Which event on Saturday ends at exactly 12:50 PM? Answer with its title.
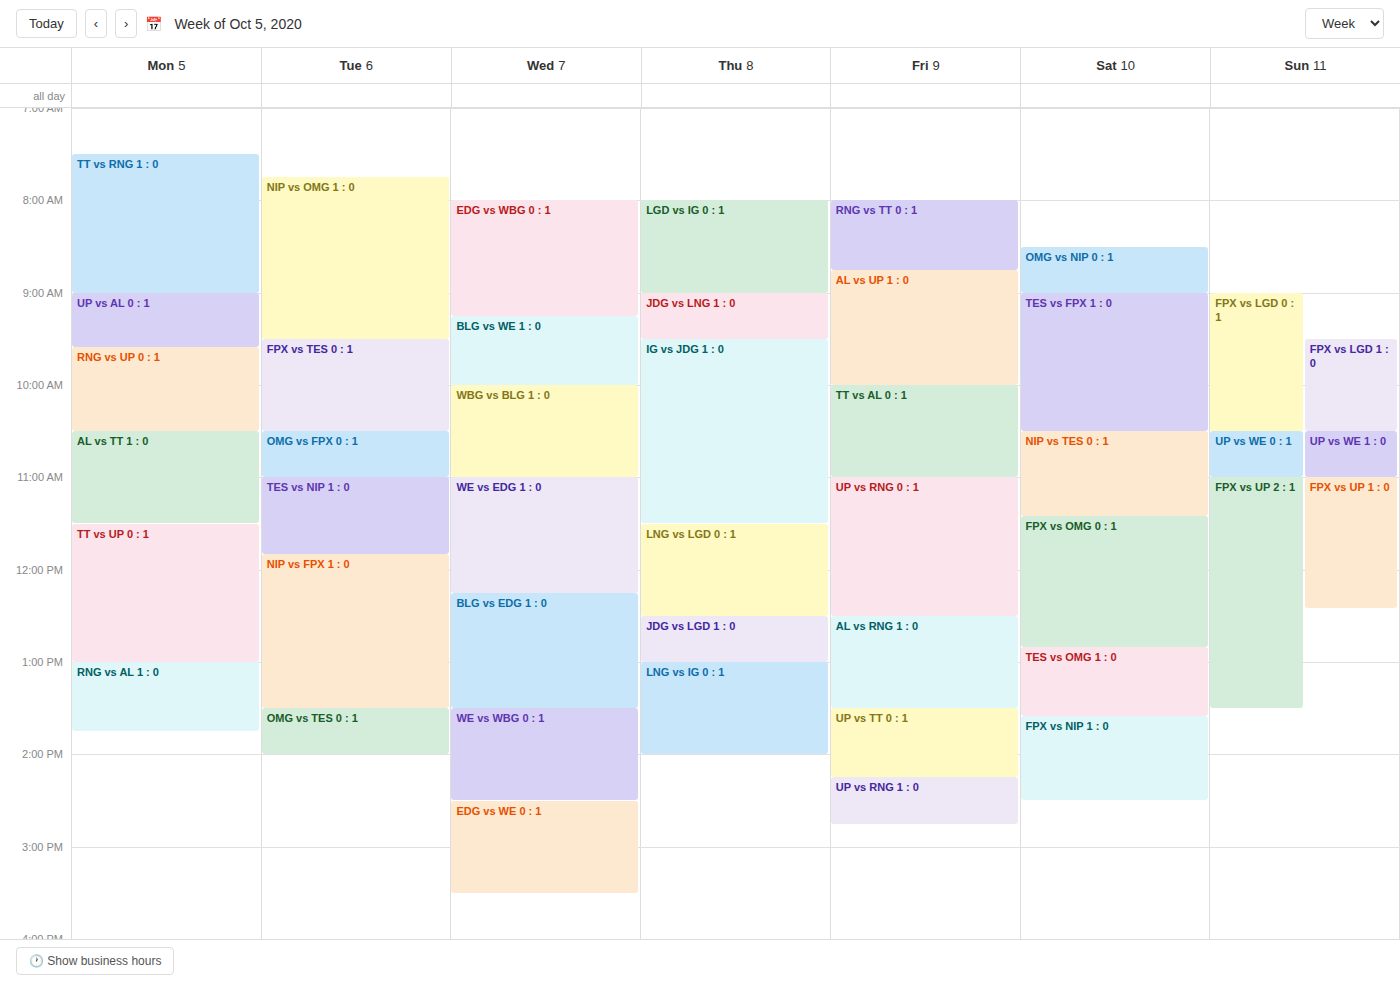
"FPX vs OMG 0 : 1"